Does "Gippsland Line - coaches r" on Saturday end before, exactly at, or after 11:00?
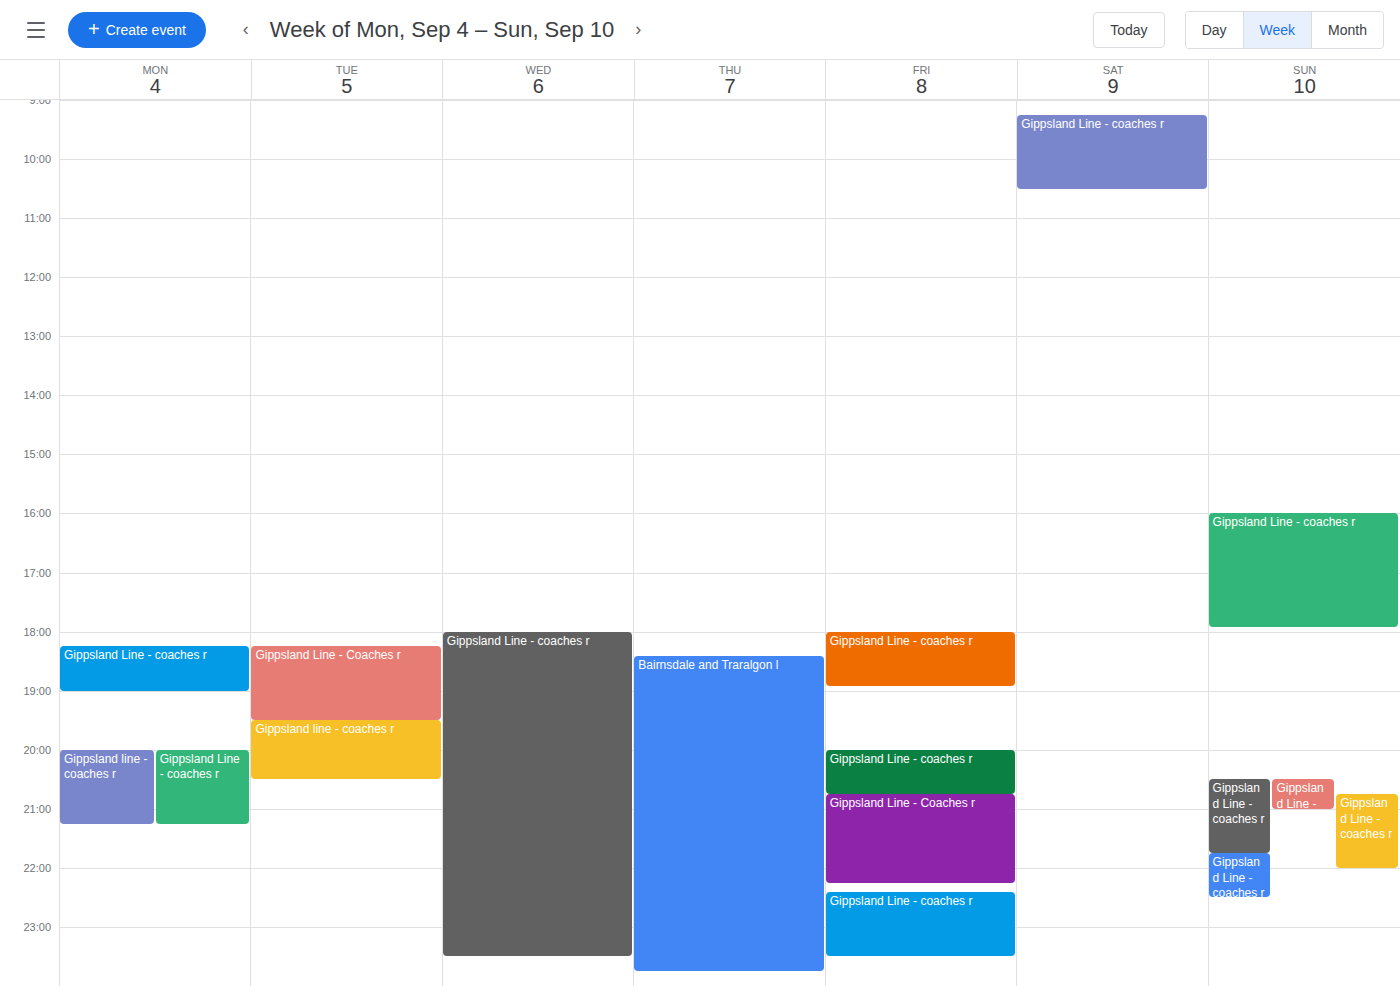
10:30 -- before 11:00, 30 minutes above the 11:00 line.